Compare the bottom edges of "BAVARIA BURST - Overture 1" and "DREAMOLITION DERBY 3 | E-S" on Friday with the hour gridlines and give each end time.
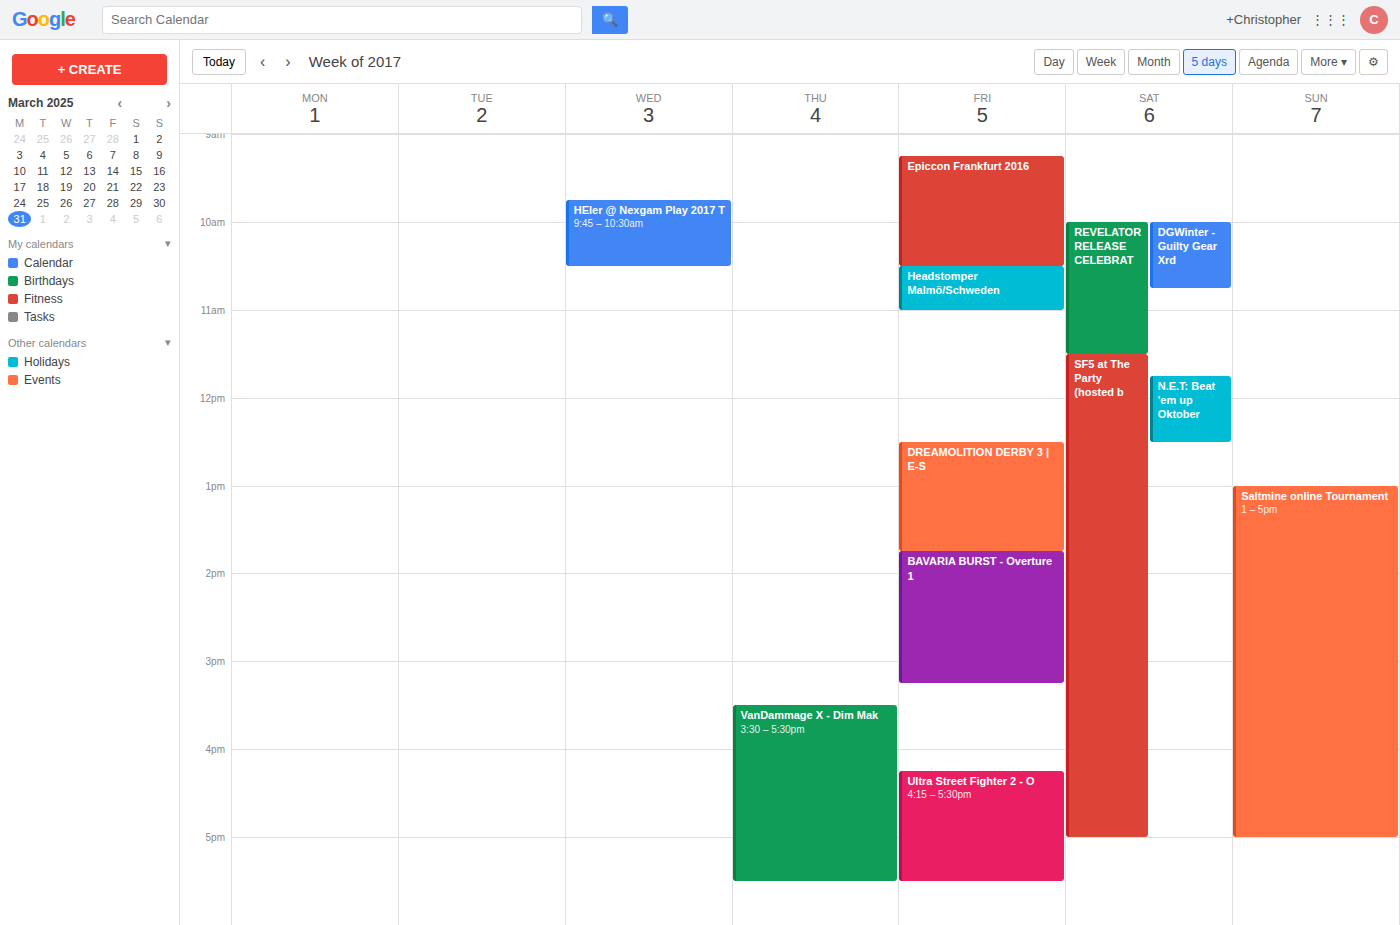
"BAVARIA BURST - Overture 1": 3:15 PM, neither: a quarter of the way from the 3 PM line to the 4 PM line. "DREAMOLITION DERBY 3 | E-S": 1:45 PM, neither: three quarters of the way from the 1 PM line to the 2 PM line.